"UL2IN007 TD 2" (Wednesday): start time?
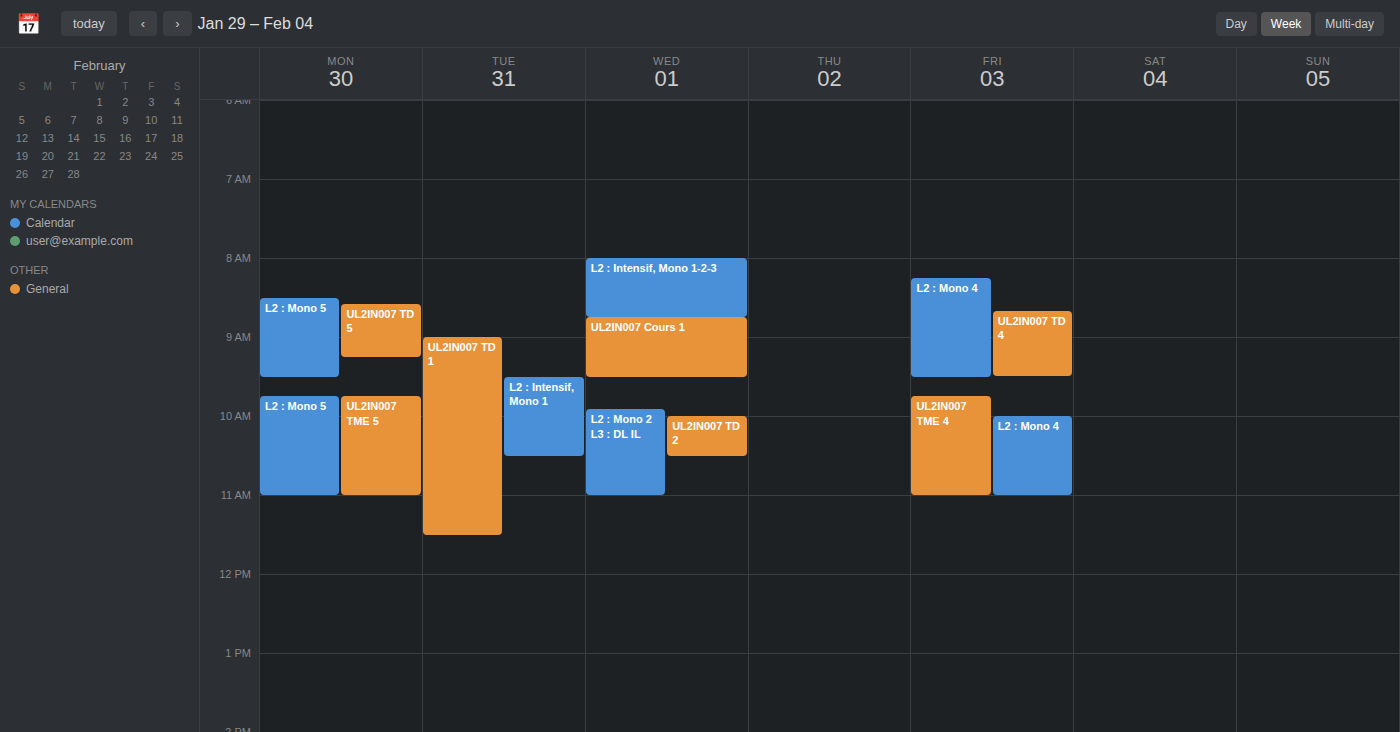
10:00 AM